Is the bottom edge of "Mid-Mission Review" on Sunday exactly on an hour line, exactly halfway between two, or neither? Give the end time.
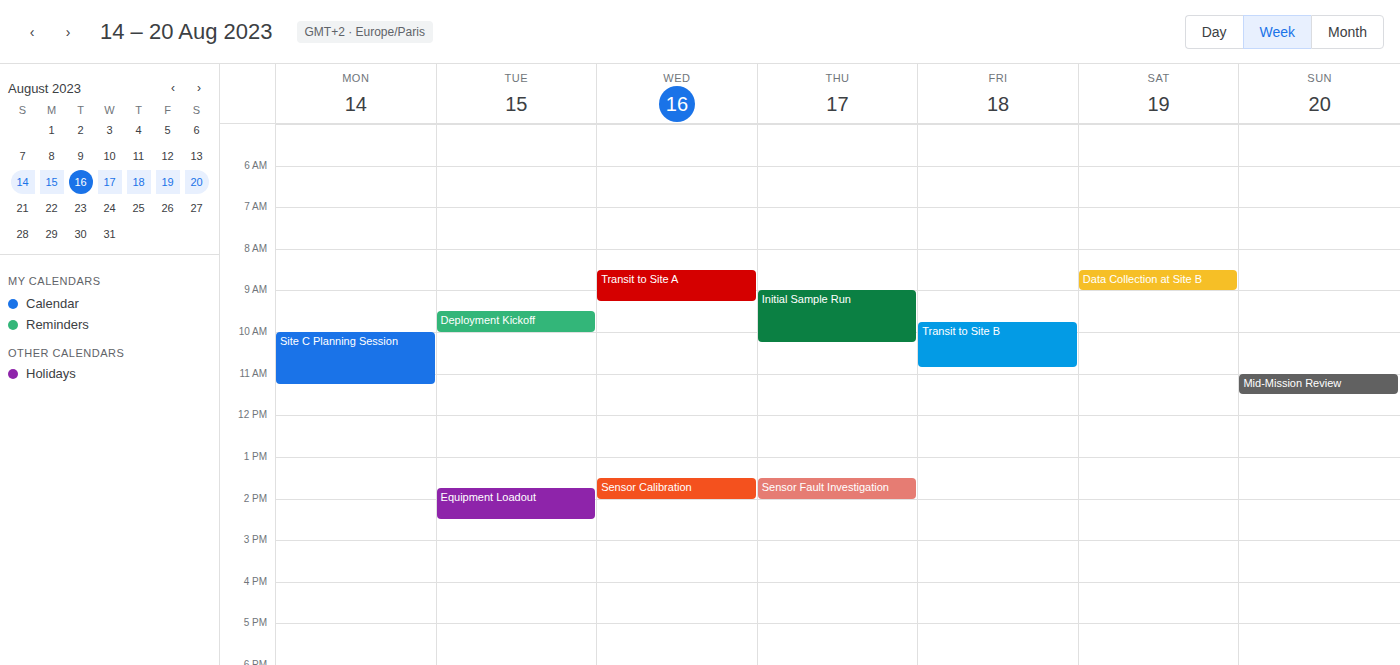
11:30 AM -- halfway between the 11 AM and 12 PM lines.